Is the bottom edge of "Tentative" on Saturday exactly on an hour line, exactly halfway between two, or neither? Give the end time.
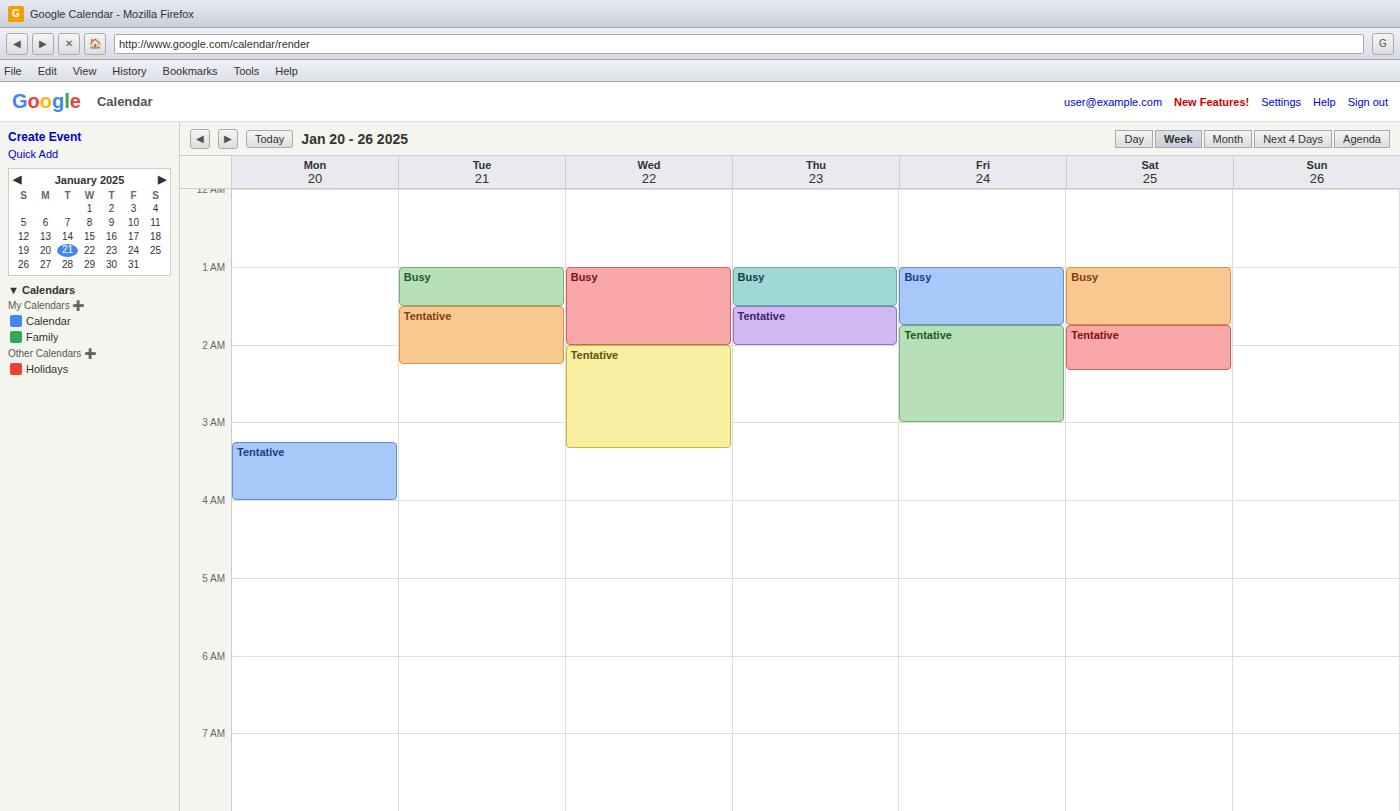
2:20 AM -- neither: 20 minutes below the 2 AM line and 40 minutes above the 3 AM line.